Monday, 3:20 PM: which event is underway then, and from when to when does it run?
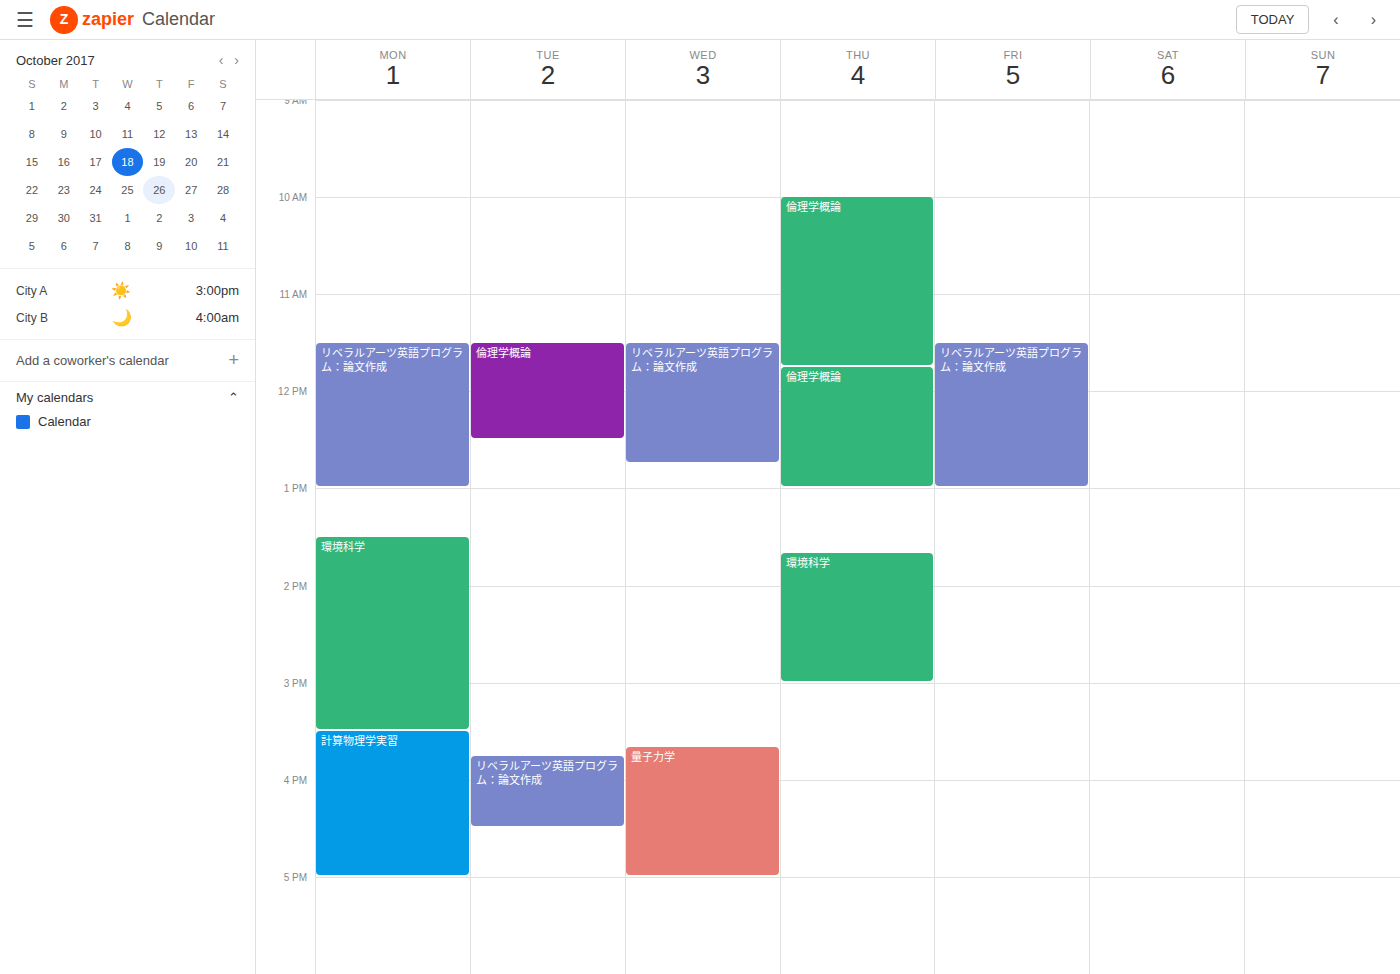
"環境科学", 1:30 PM to 3:30 PM